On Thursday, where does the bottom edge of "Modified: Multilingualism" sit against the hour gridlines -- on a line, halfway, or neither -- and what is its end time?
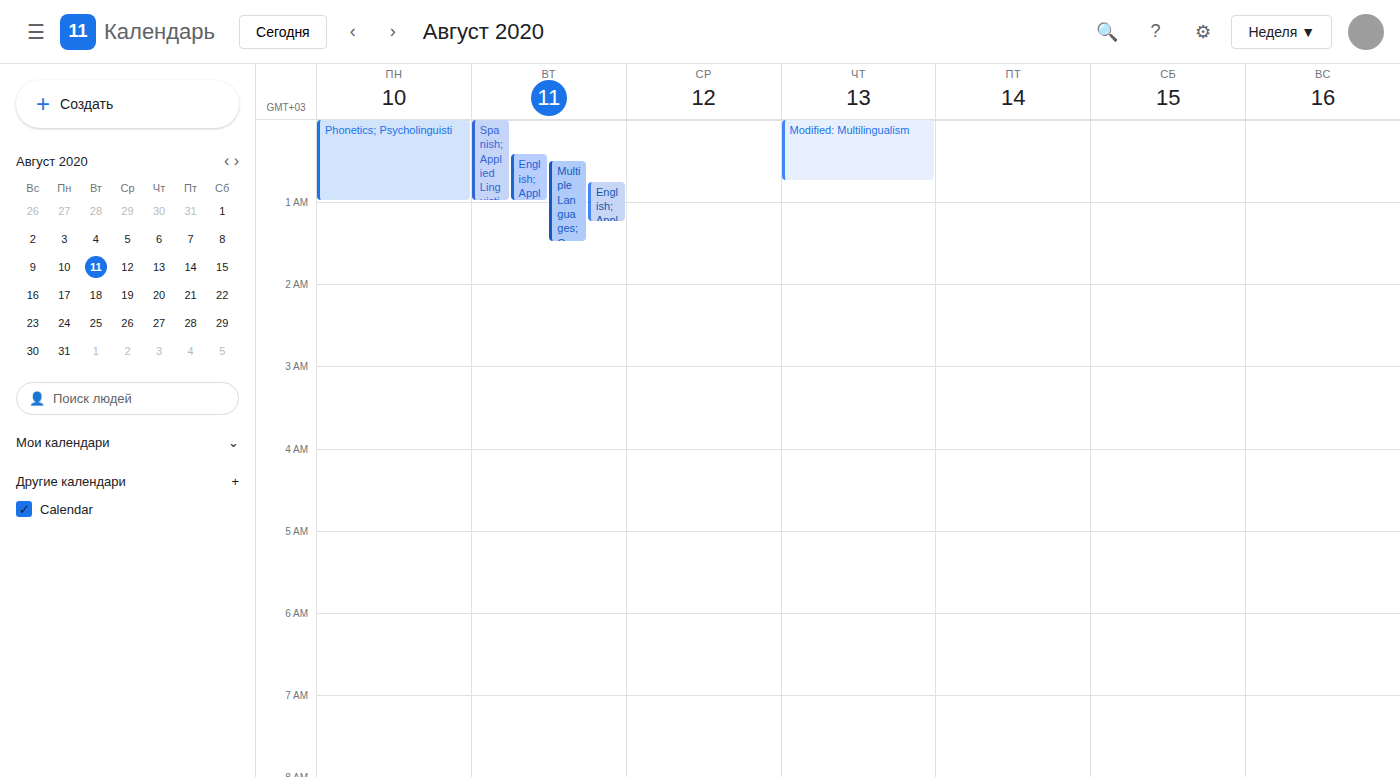
12:45 AM -- neither: three quarters of the way from the 12 AM line to the 1 AM line.